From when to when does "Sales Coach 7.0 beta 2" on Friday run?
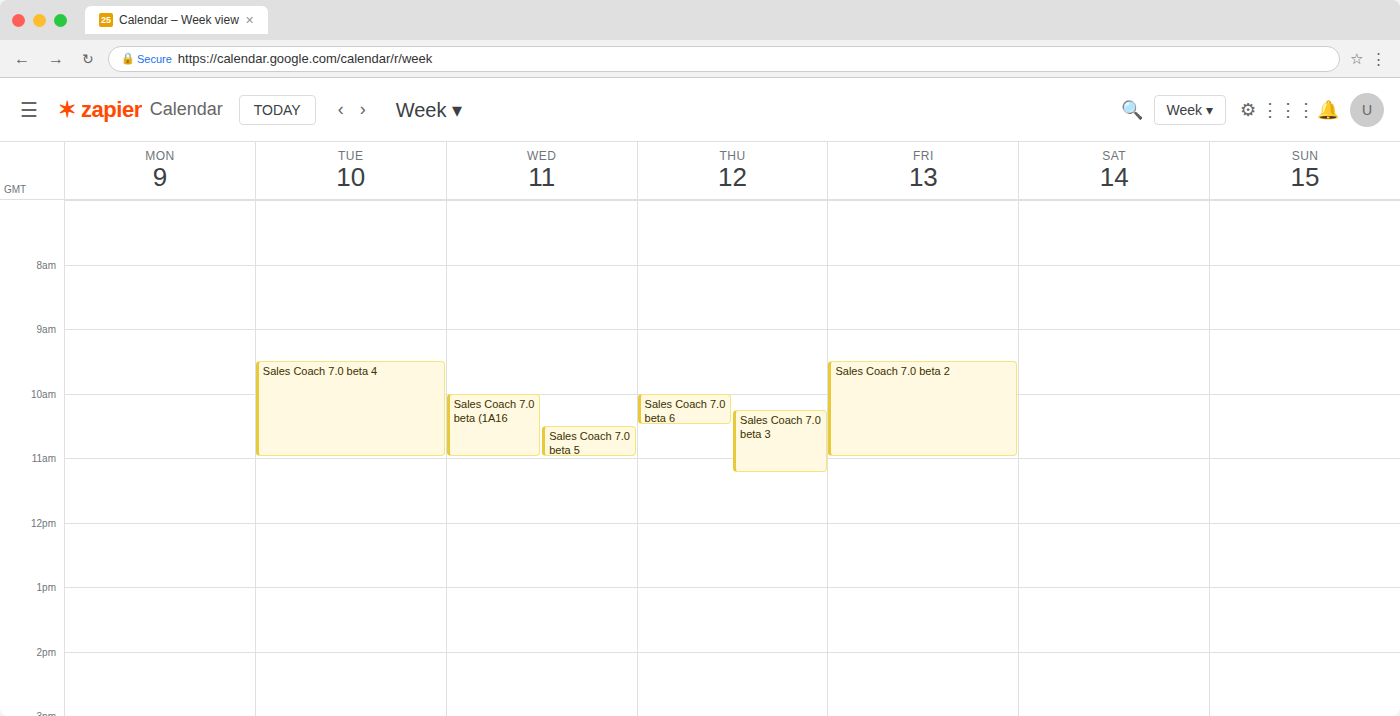
9:30 AM to 11:00 AM